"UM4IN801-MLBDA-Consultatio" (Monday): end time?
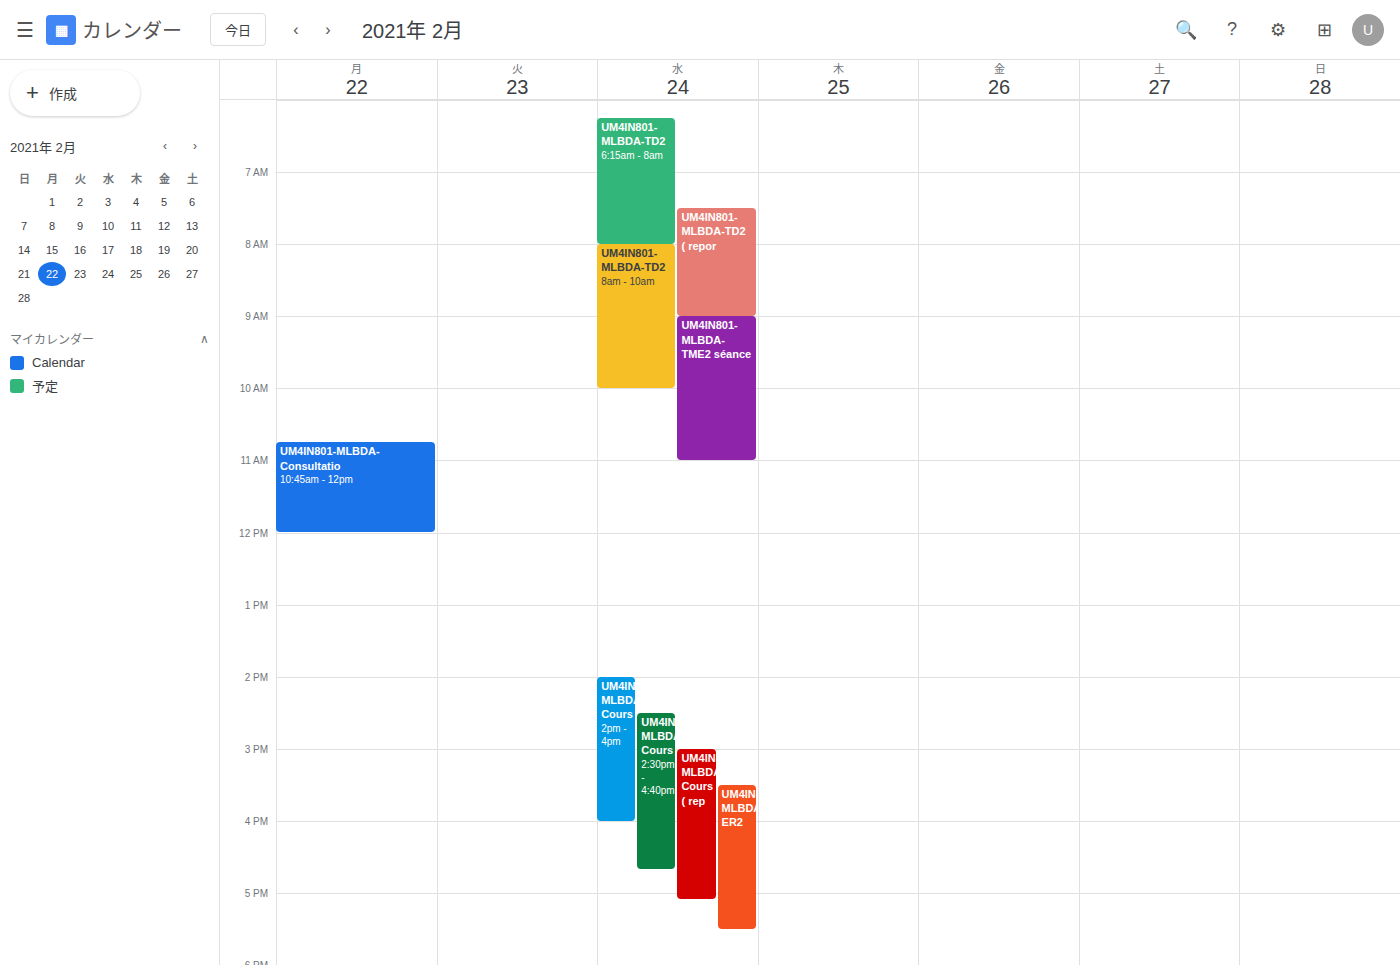
12:00